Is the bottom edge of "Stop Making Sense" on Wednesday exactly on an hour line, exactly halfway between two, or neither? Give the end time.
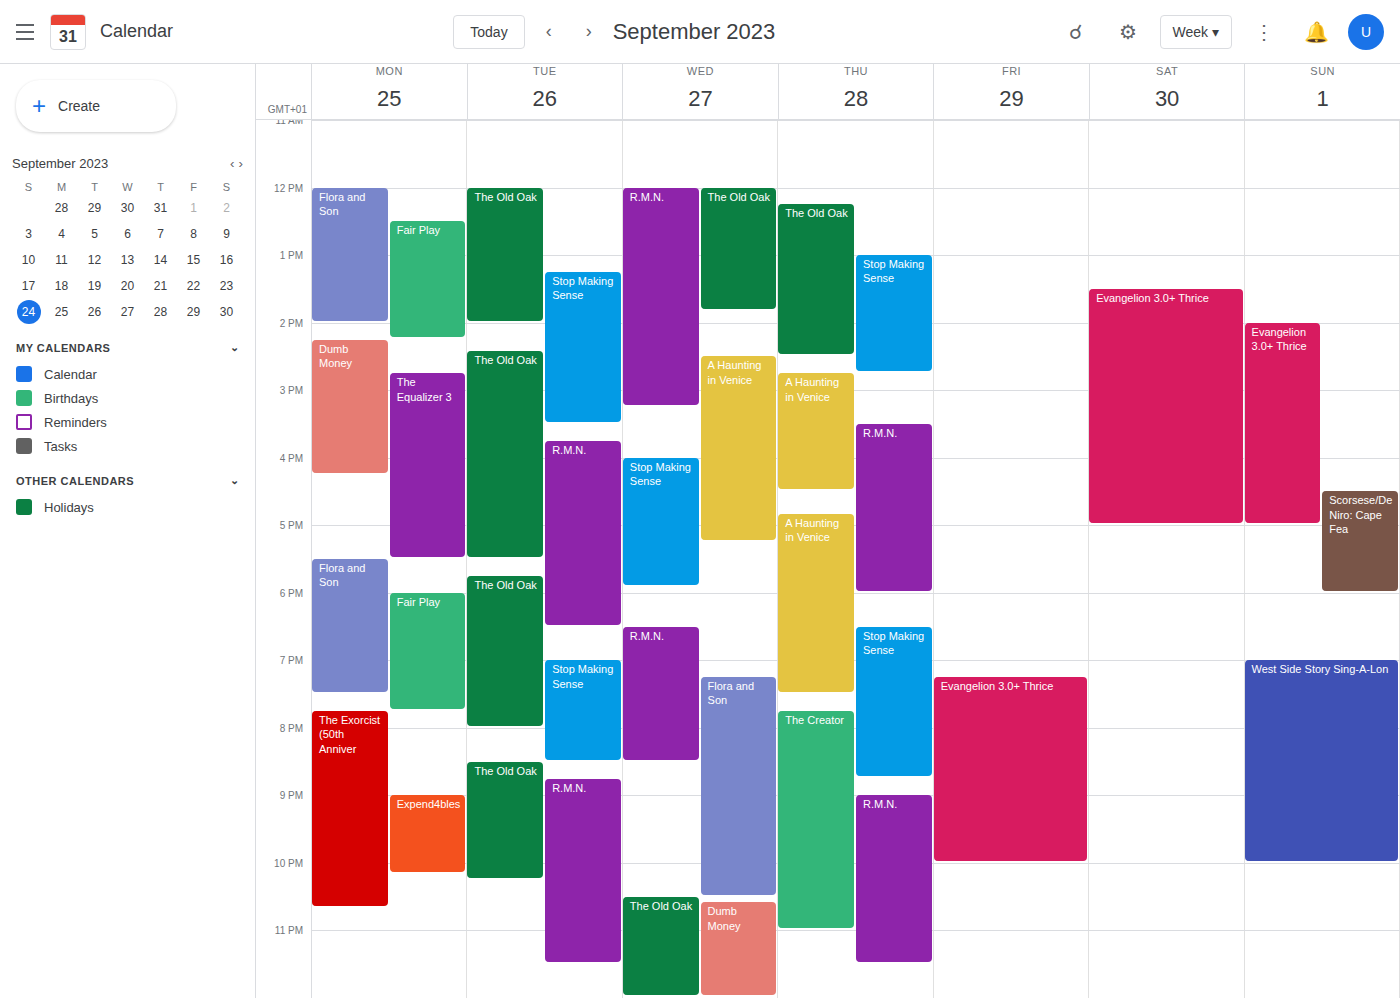
17:55 -- neither: 55 minutes below the 17:00 line and 5 minutes above the 18:00 line.